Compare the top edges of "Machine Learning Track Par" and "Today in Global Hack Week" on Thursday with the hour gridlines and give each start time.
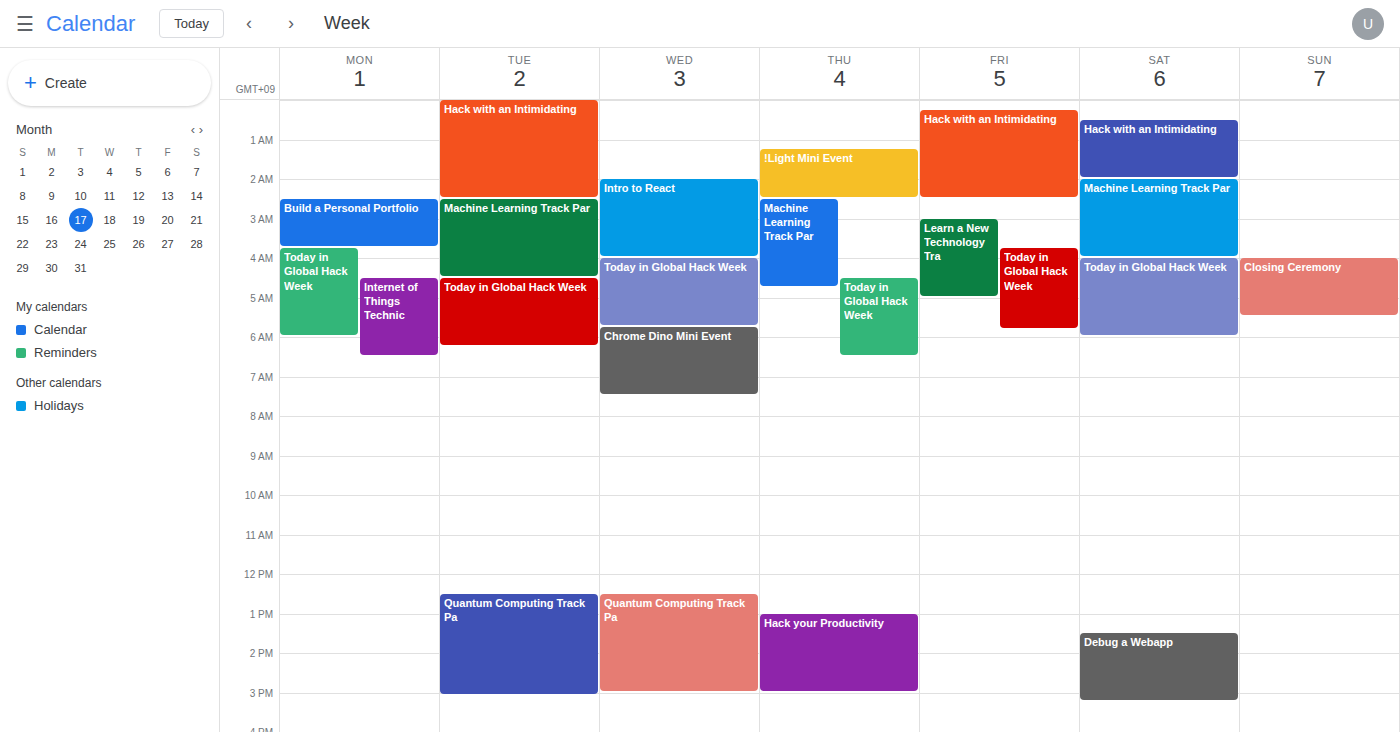
"Machine Learning Track Par": 02:30, halfway between the 02:00 and 03:00 lines. "Today in Global Hack Week": 04:30, halfway between the 04:00 and 05:00 lines.